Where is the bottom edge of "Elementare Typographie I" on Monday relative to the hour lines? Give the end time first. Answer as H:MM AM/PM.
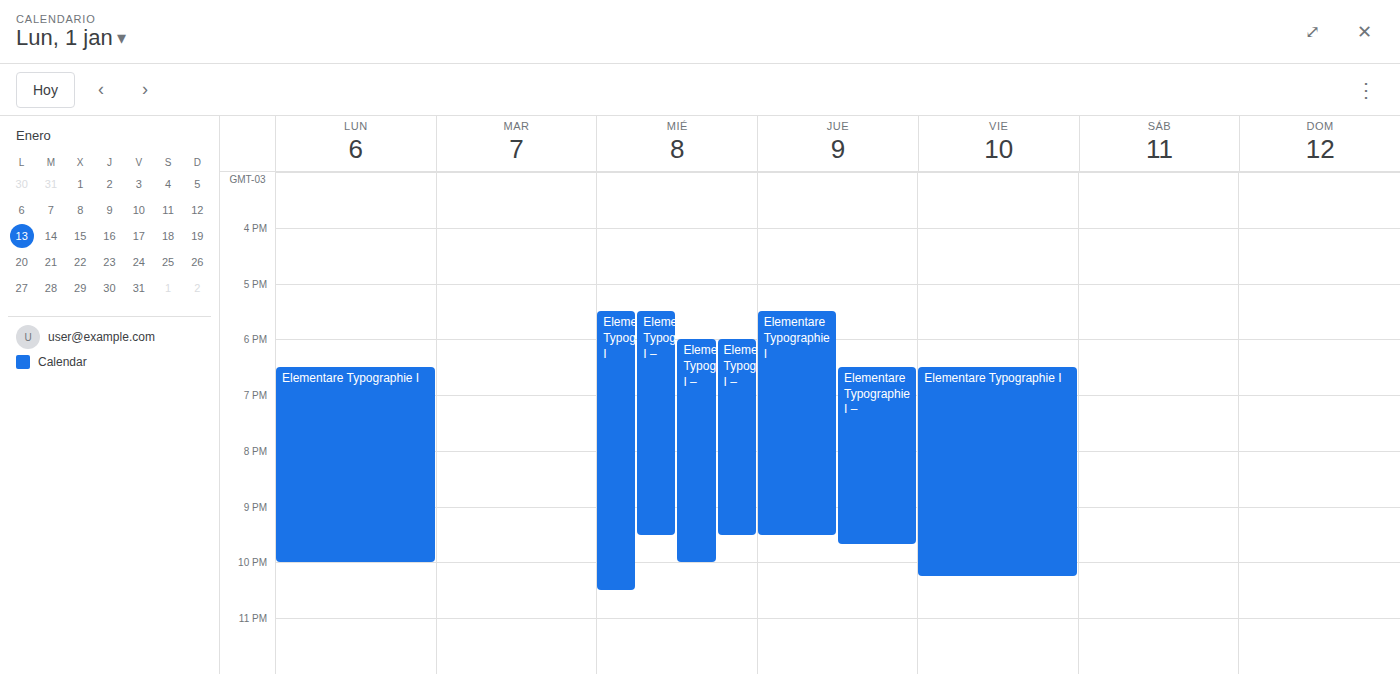
10:00 PM -- exactly on the 10 PM line.